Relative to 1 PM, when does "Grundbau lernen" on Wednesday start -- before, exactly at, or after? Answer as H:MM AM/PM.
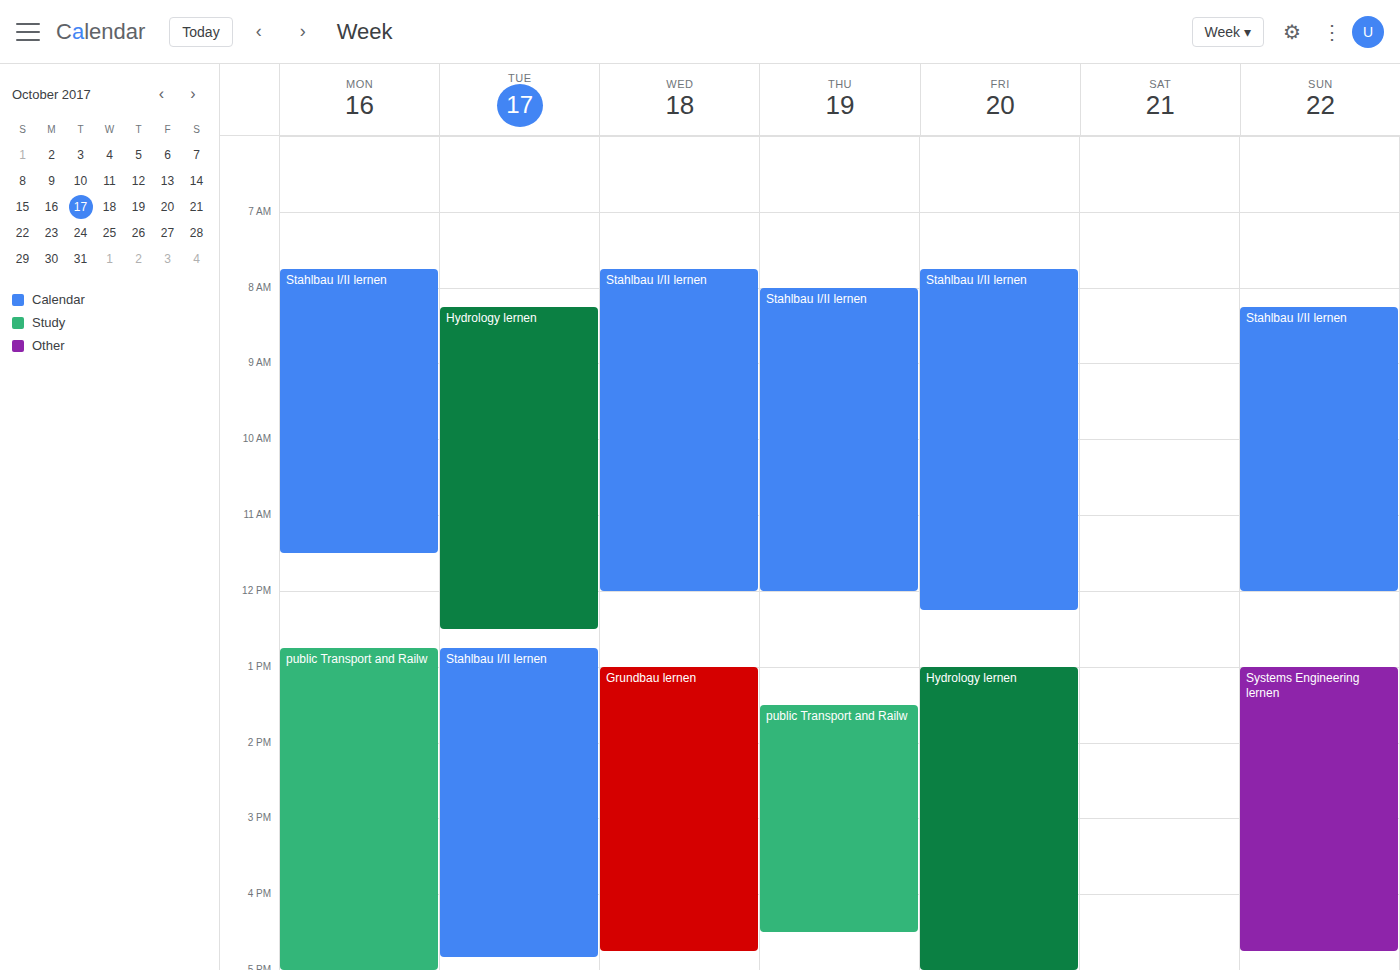
1:00 PM -- exactly at 1 PM, on the 1 PM line.